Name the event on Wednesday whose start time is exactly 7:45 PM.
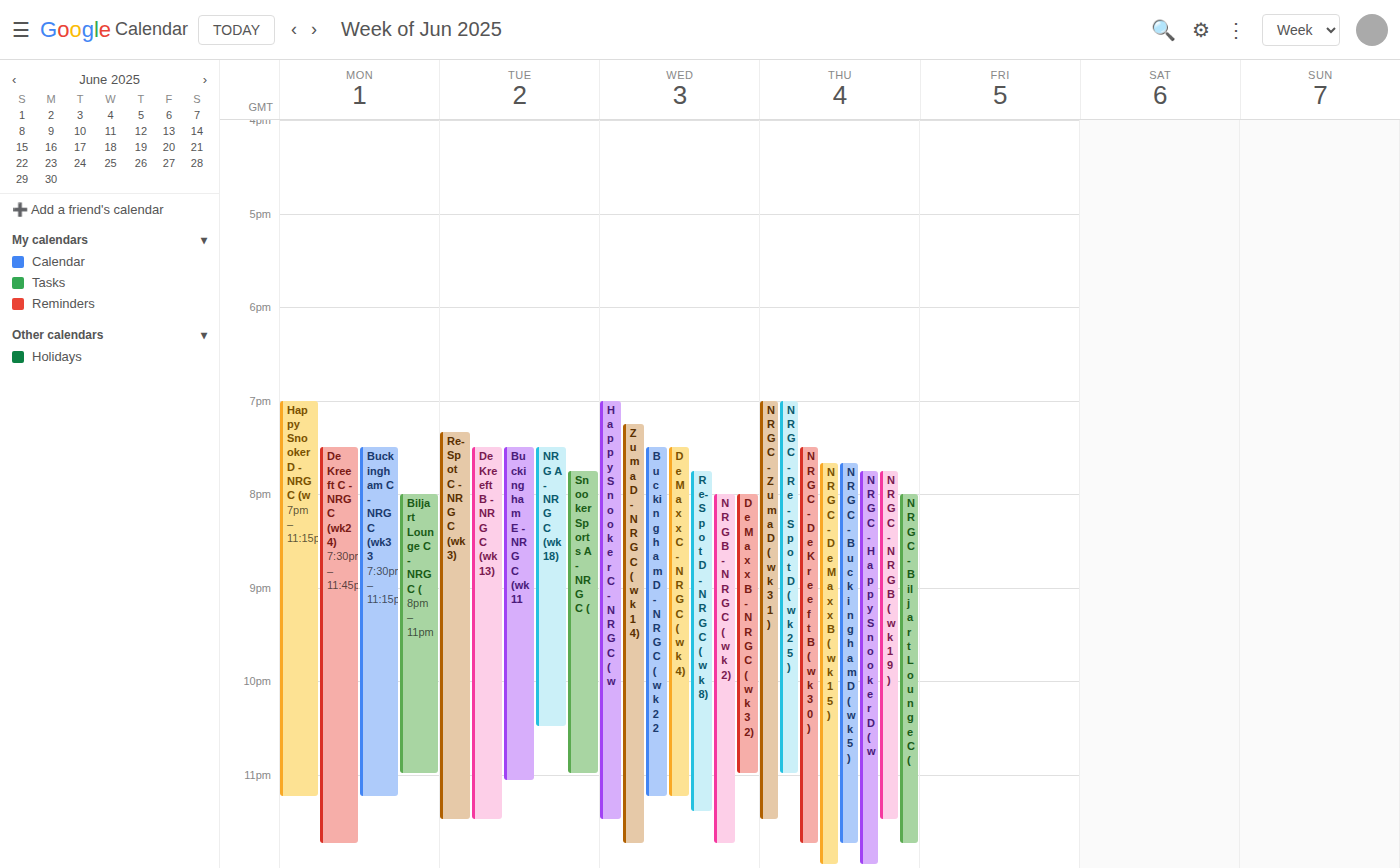
"Re-Spot D - NRG C (wk8)"